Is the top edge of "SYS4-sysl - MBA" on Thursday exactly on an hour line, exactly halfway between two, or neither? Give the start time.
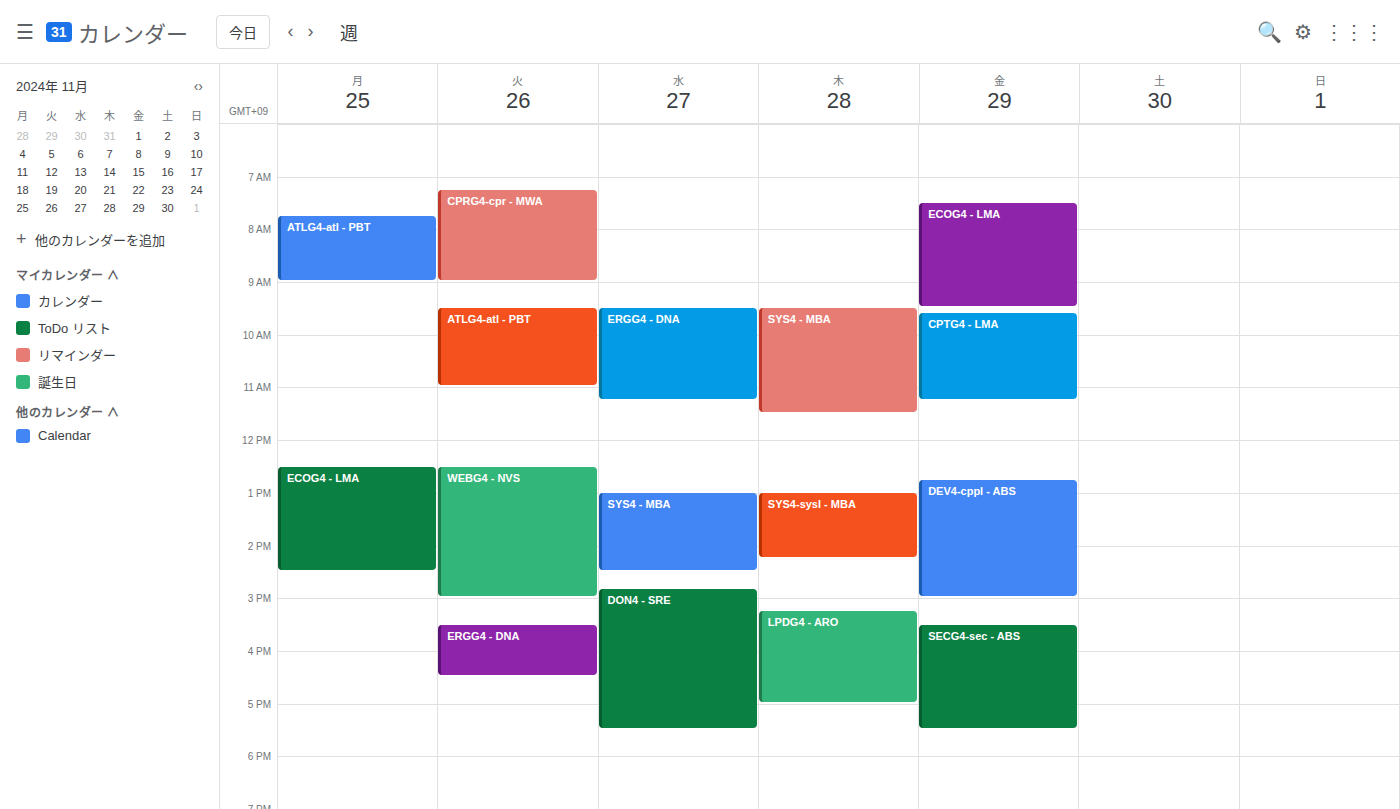
1:00 PM -- exactly on the 1 PM line.